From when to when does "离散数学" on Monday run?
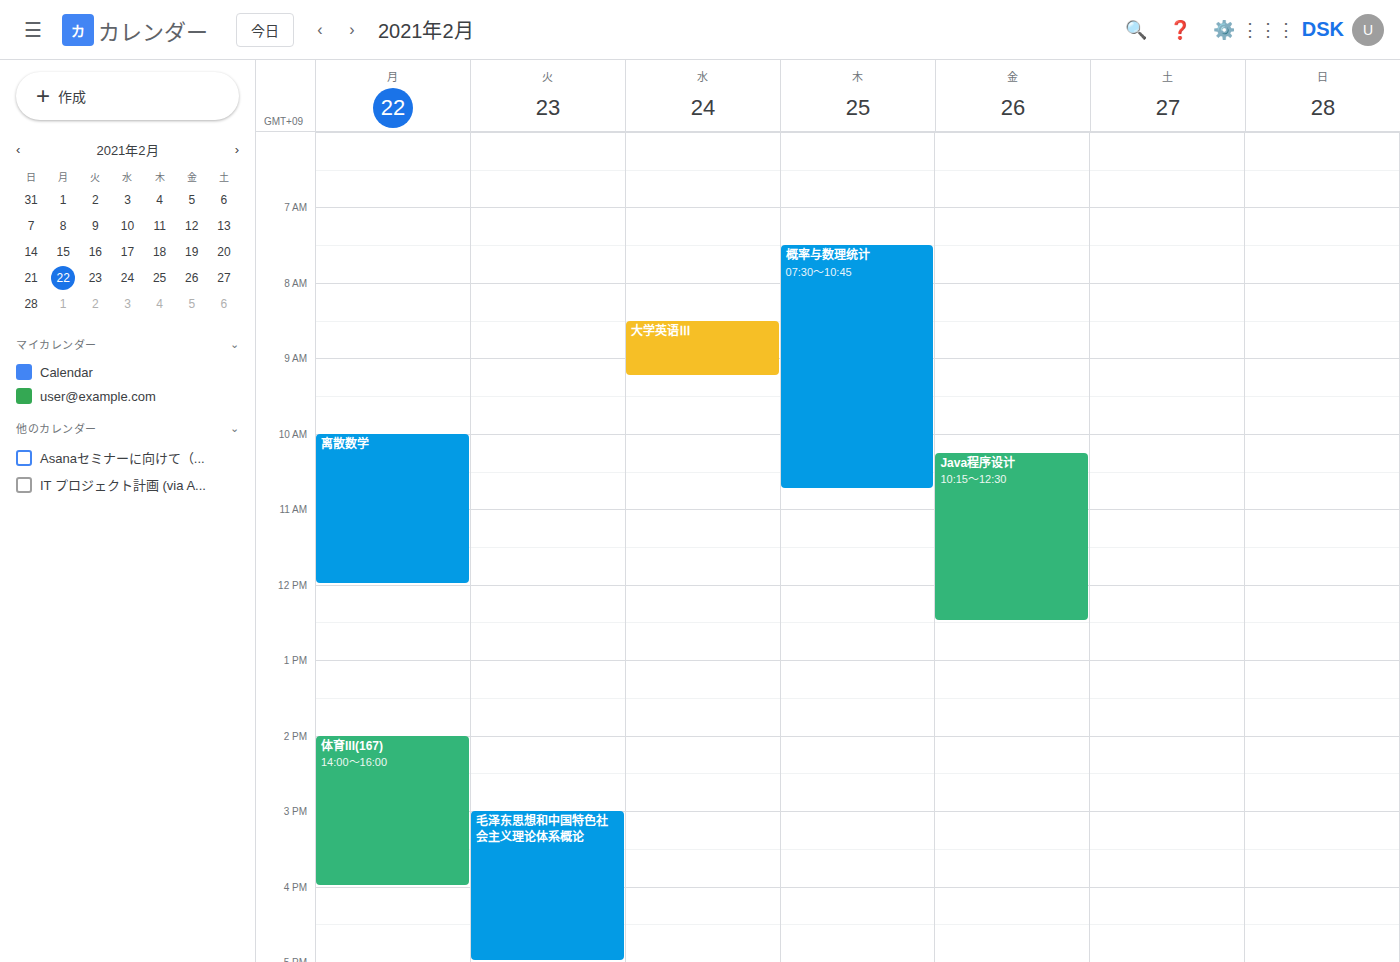
10:00 to 12:00